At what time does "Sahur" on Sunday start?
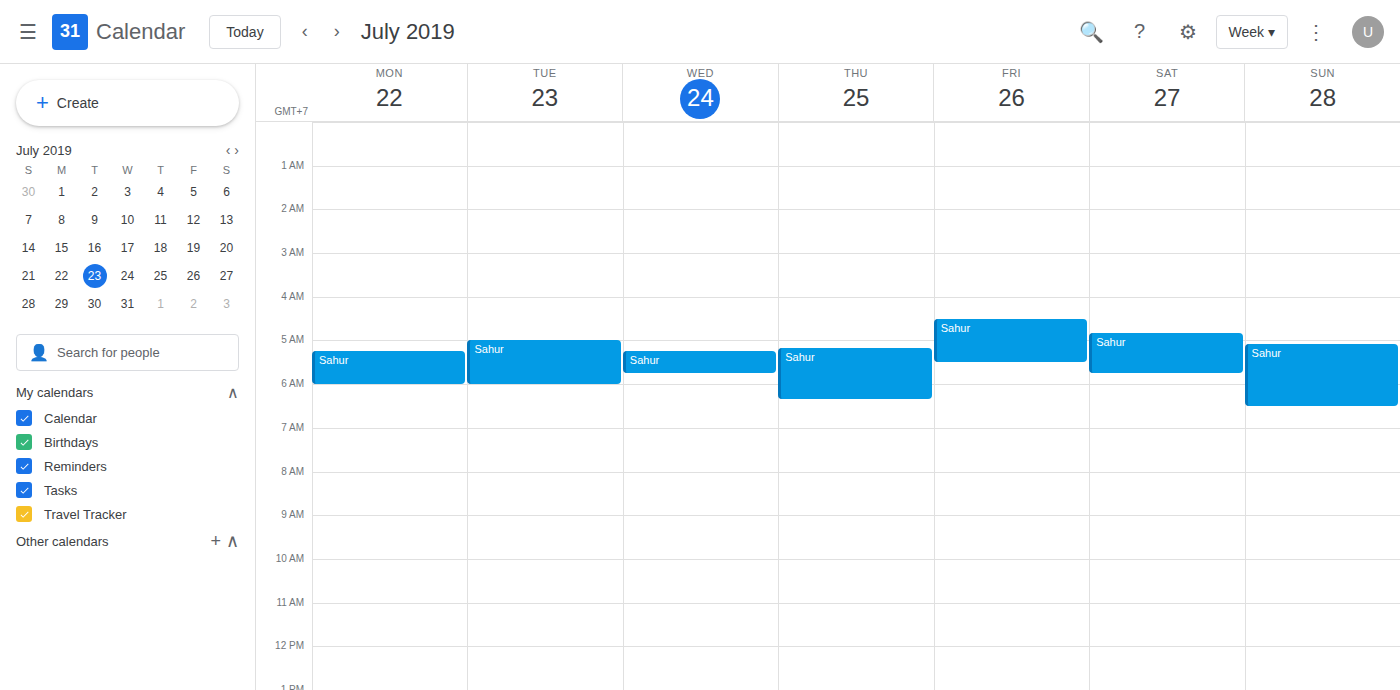
5:05 AM